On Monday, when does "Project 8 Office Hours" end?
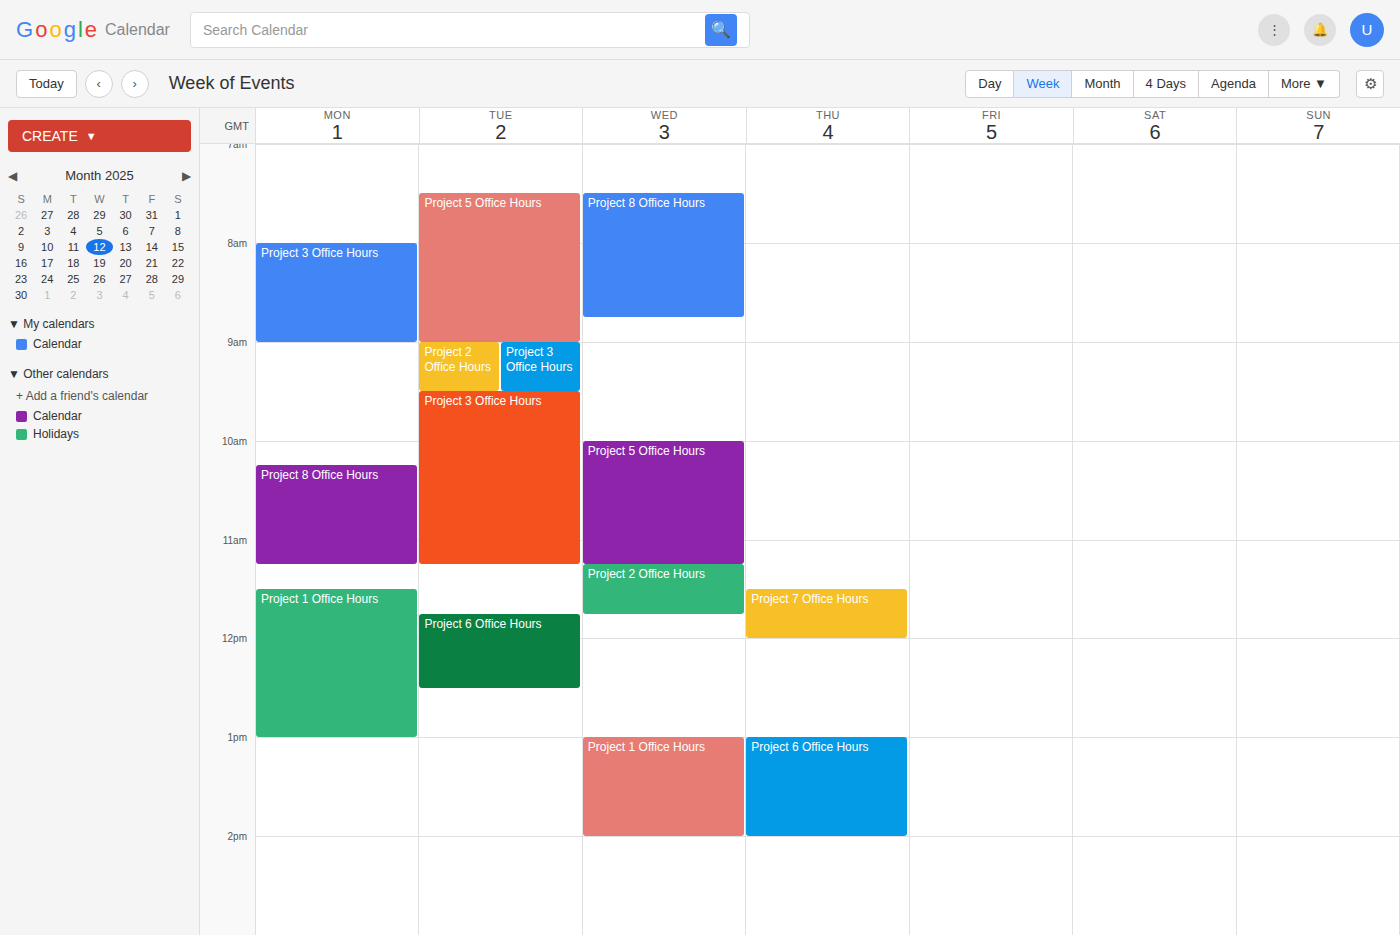
11:15